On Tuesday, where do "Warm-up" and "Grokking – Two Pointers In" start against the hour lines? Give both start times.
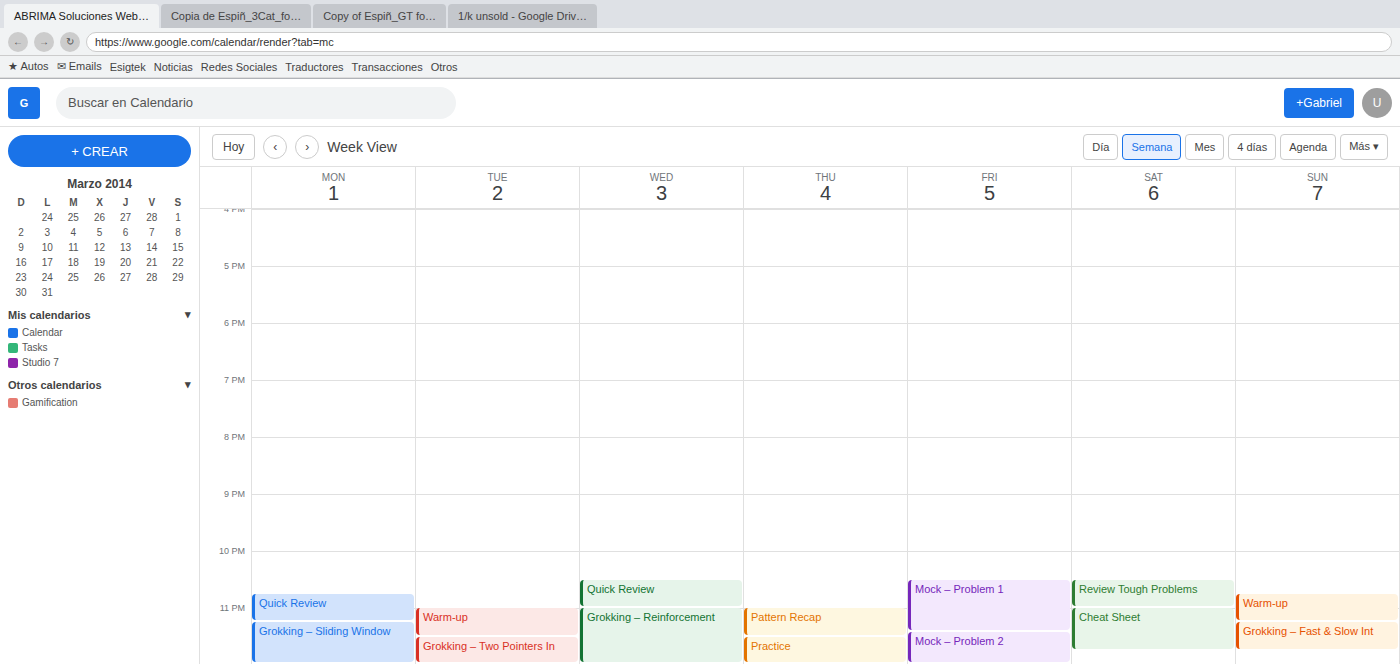
"Warm-up": 11:00 PM, exactly on the 11 PM line. "Grokking – Two Pointers In": 11:30 PM, halfway between the 11 PM and 12 AM lines.